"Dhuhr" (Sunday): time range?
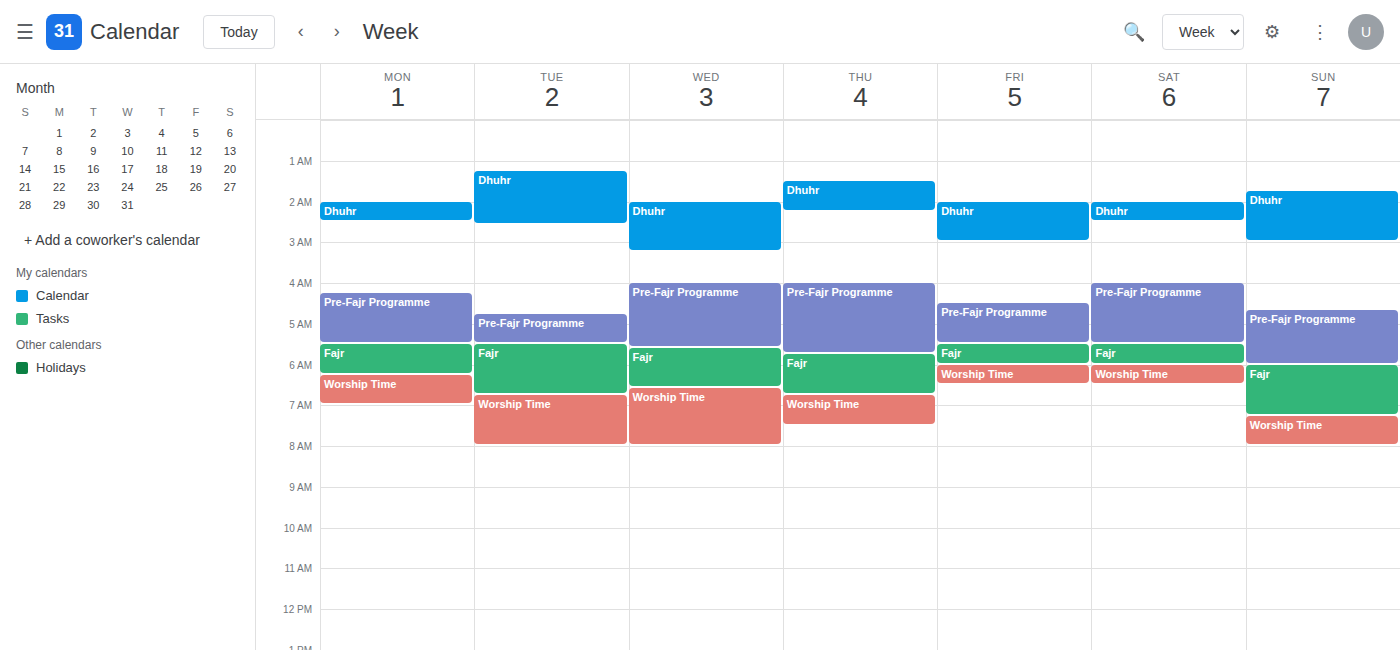
1:45 AM to 3:00 AM